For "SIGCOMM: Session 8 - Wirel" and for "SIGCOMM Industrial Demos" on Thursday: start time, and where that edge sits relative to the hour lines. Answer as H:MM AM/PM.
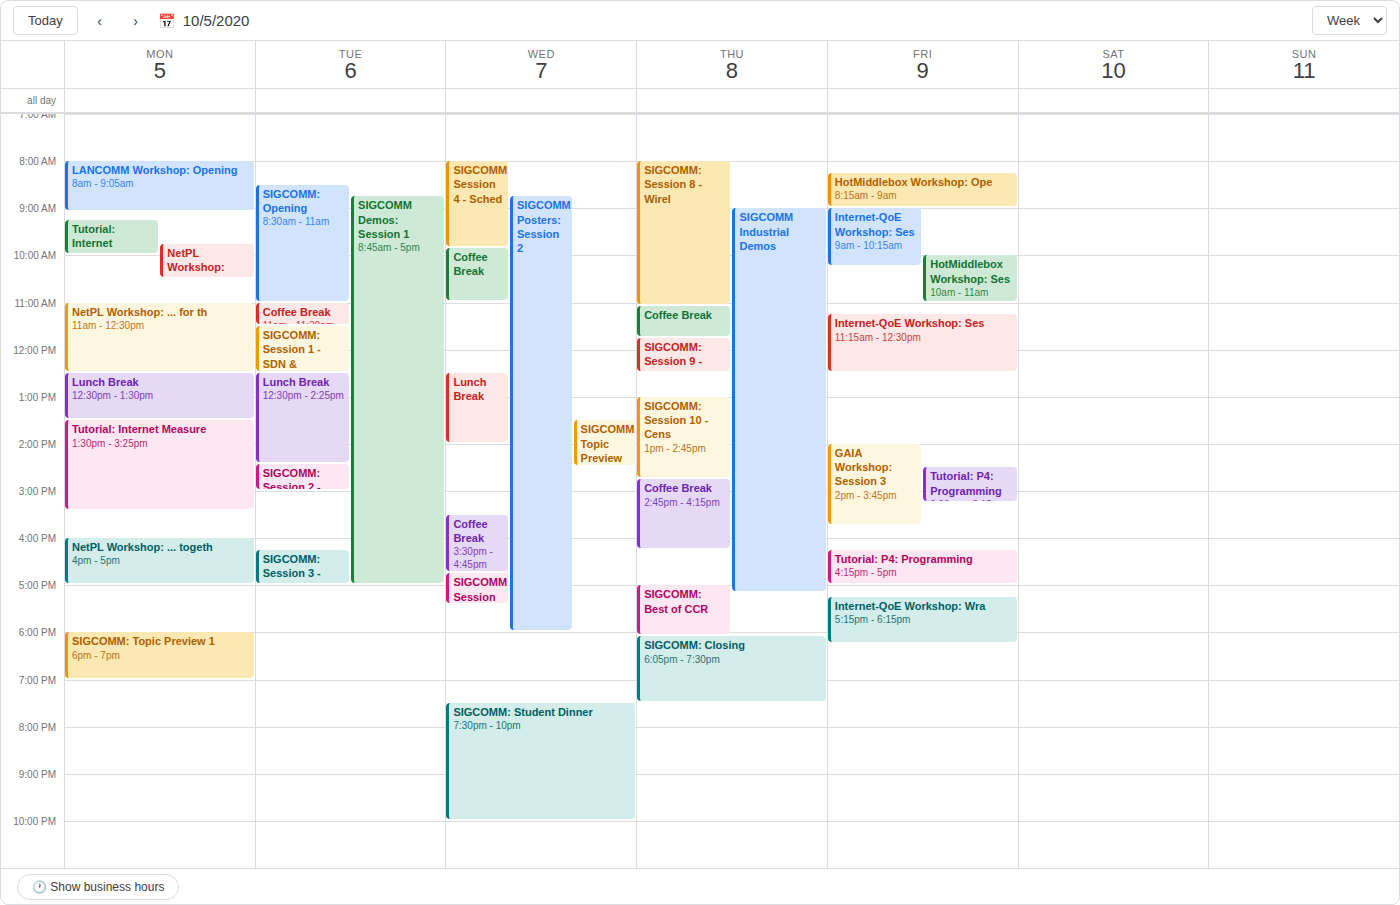
"SIGCOMM: Session 8 - Wirel": 8:00 AM, exactly on the 8 AM line. "SIGCOMM Industrial Demos": 9:00 AM, exactly on the 9 AM line.